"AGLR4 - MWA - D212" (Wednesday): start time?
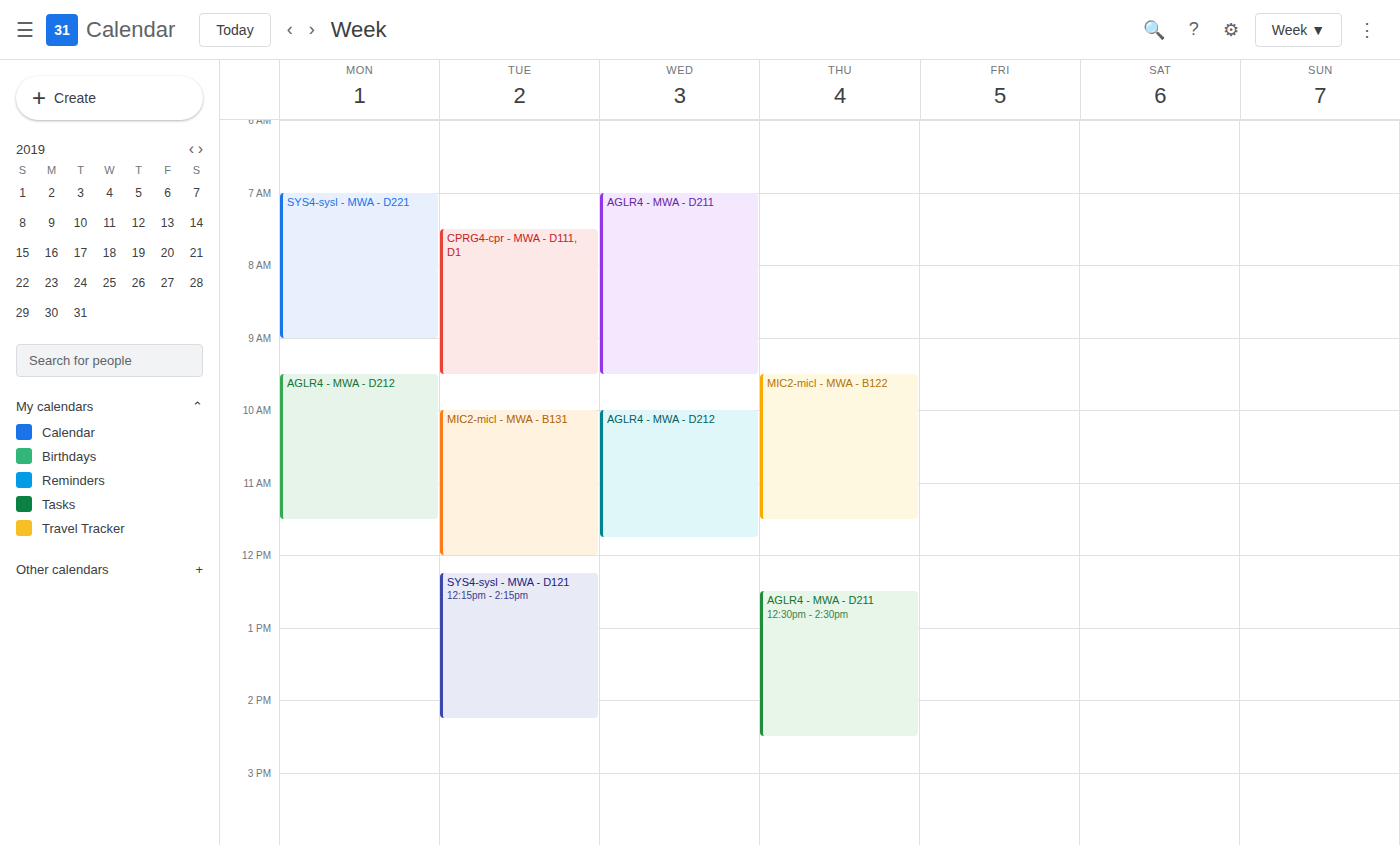
10:00